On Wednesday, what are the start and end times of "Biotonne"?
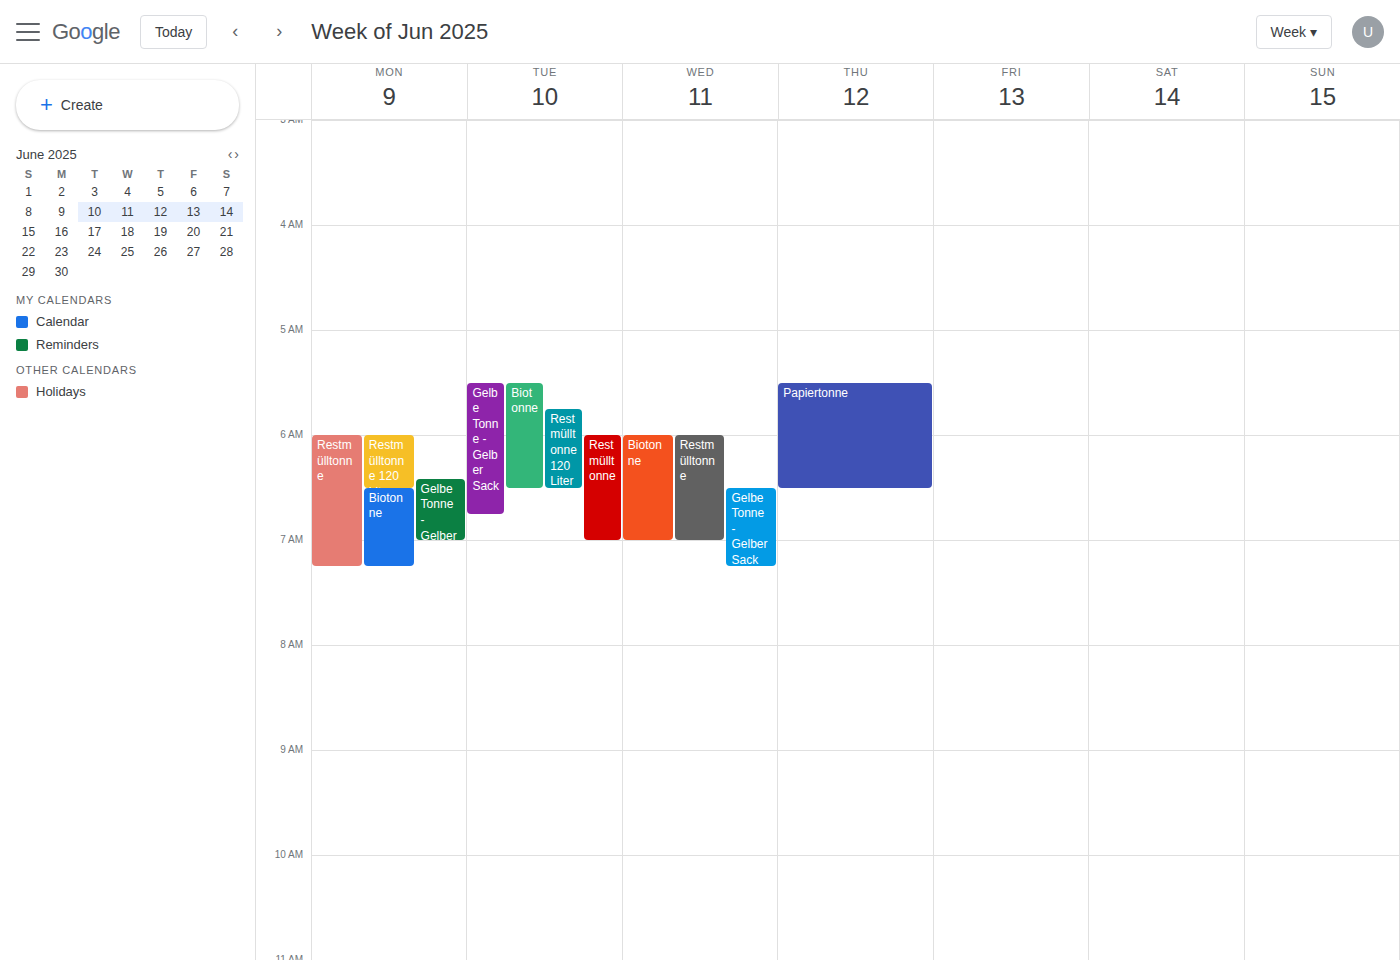
6:00 AM to 7:00 AM